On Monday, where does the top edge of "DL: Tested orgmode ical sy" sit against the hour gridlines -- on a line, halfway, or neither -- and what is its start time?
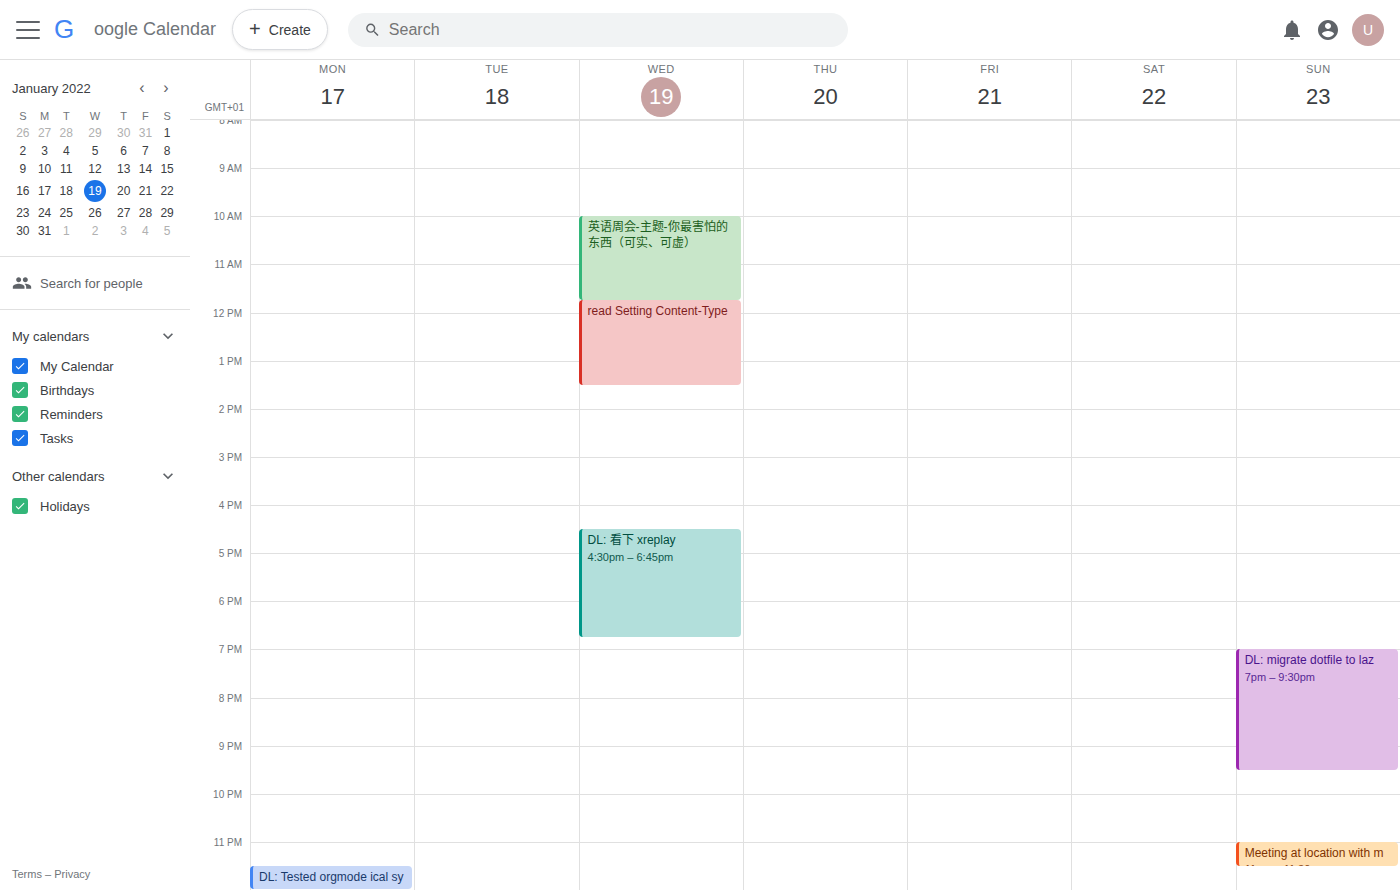
11:30 PM -- halfway between the 11 PM and 12 AM lines.